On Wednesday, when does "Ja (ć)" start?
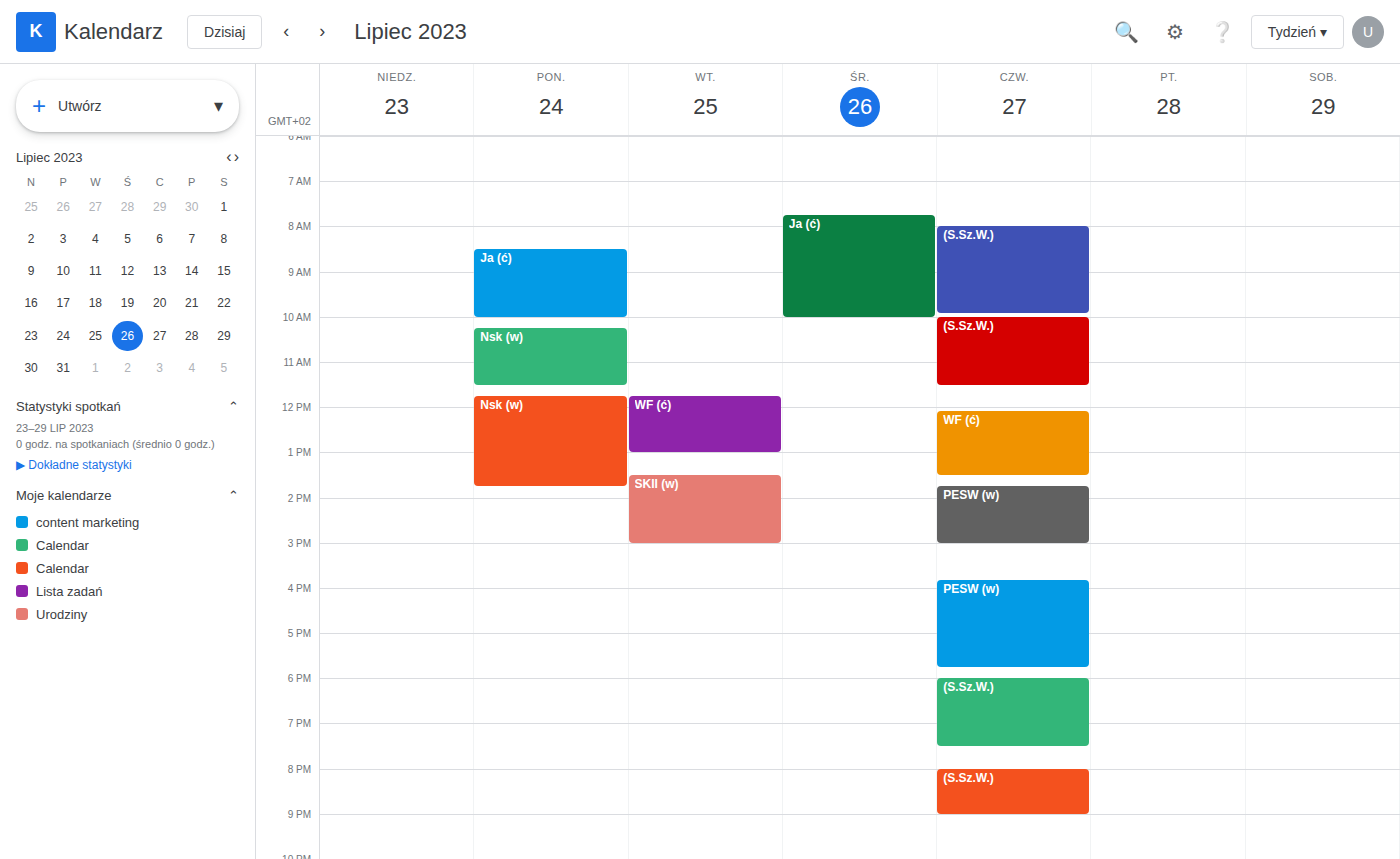
7:45 AM